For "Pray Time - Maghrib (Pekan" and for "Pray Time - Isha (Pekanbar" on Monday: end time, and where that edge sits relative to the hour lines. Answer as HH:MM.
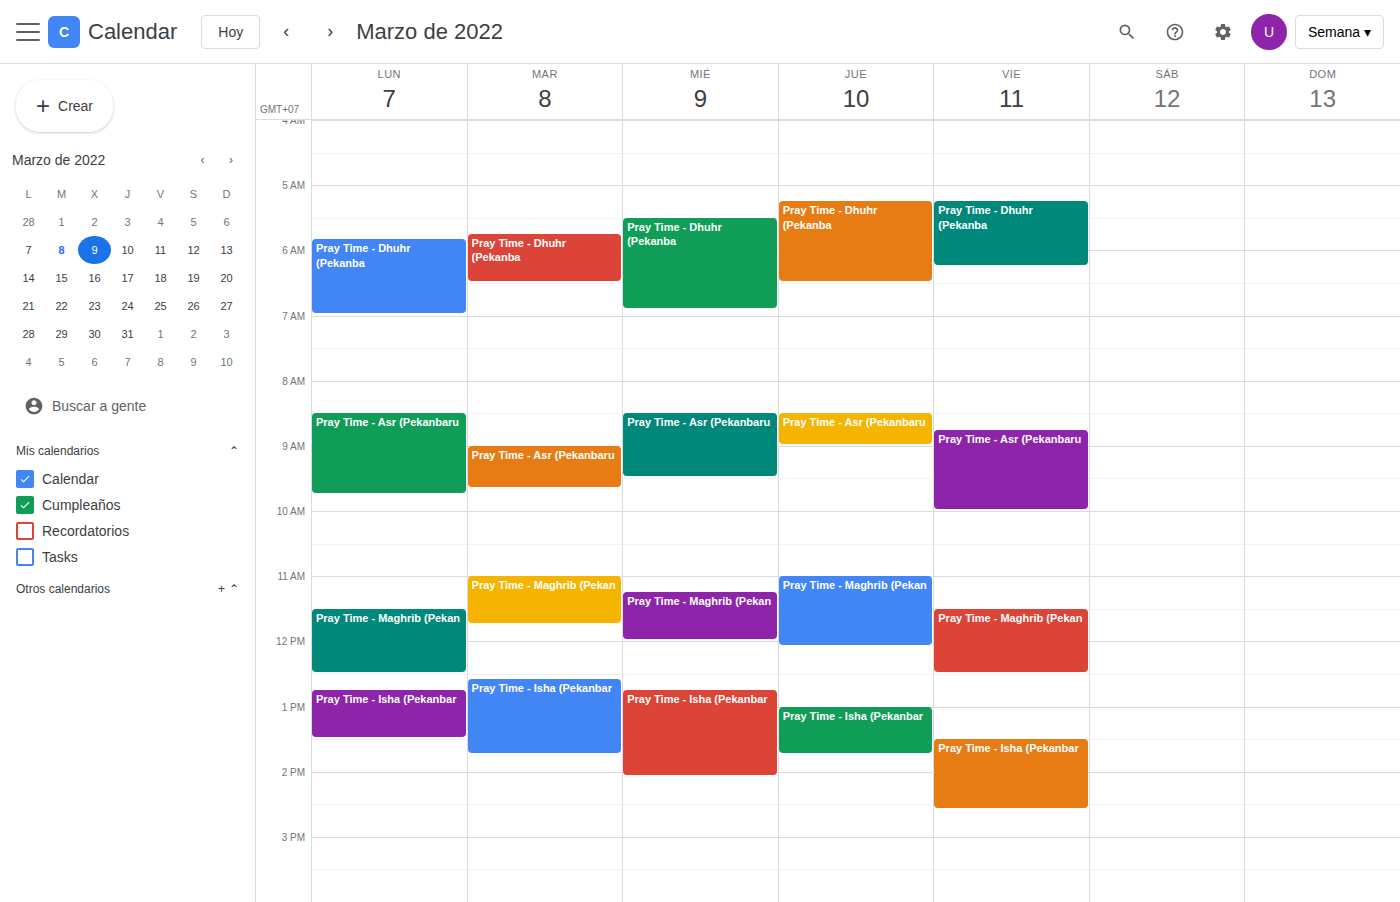
"Pray Time - Maghrib (Pekan": 12:30, halfway between the 12:00 and 13:00 lines. "Pray Time - Isha (Pekanbar": 13:30, halfway between the 13:00 and 14:00 lines.